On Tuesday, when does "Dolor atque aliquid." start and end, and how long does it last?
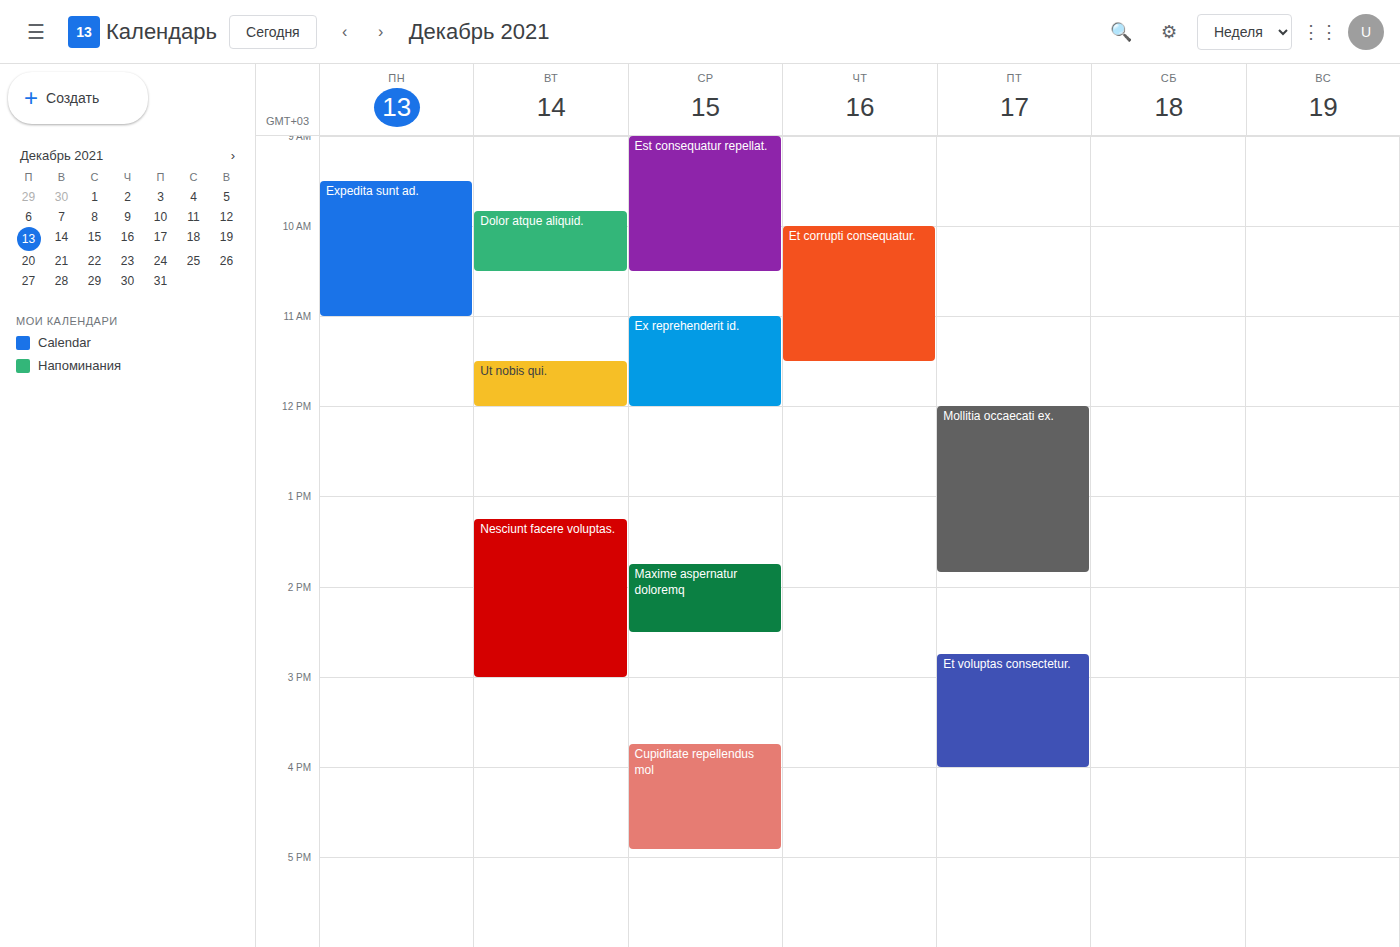
9:50 AM to 10:30 AM, 40 minutes